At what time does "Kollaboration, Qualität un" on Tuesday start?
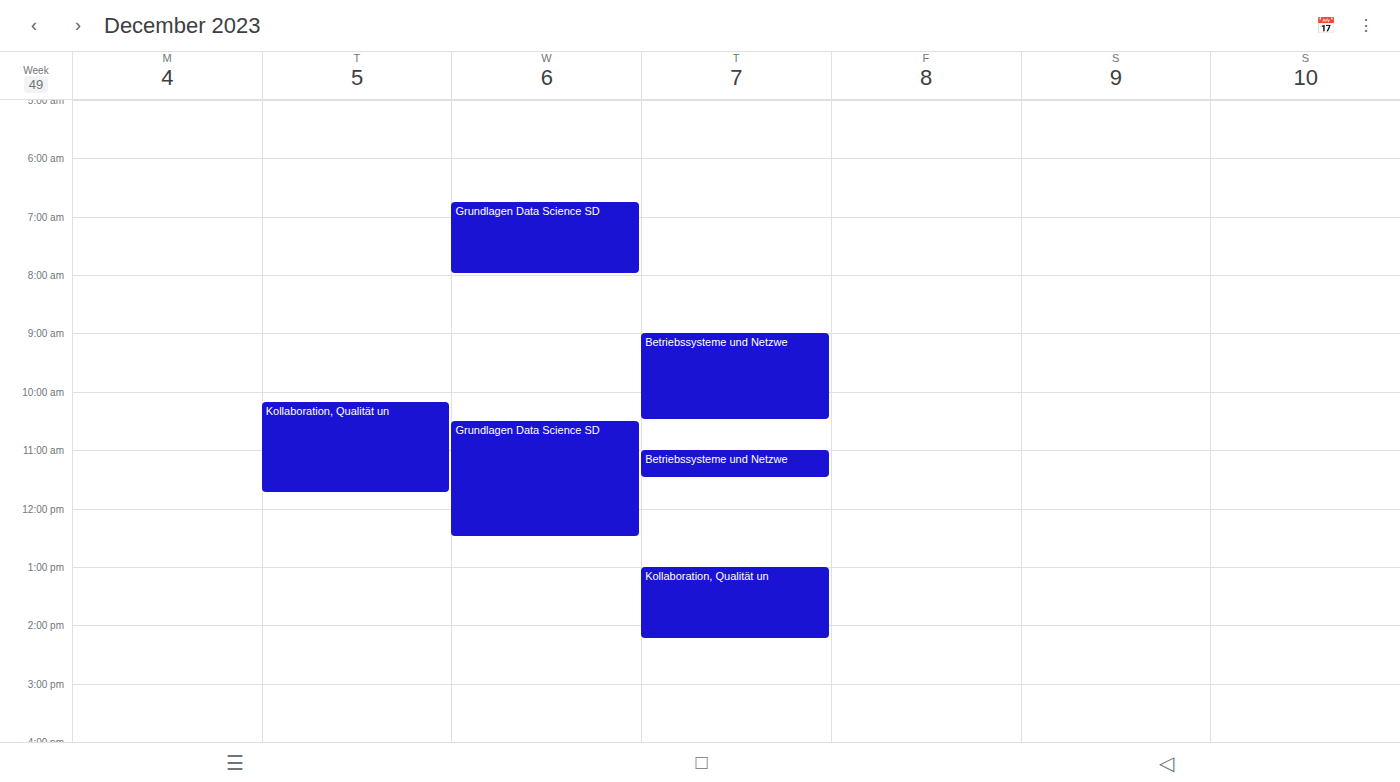
10:10 AM